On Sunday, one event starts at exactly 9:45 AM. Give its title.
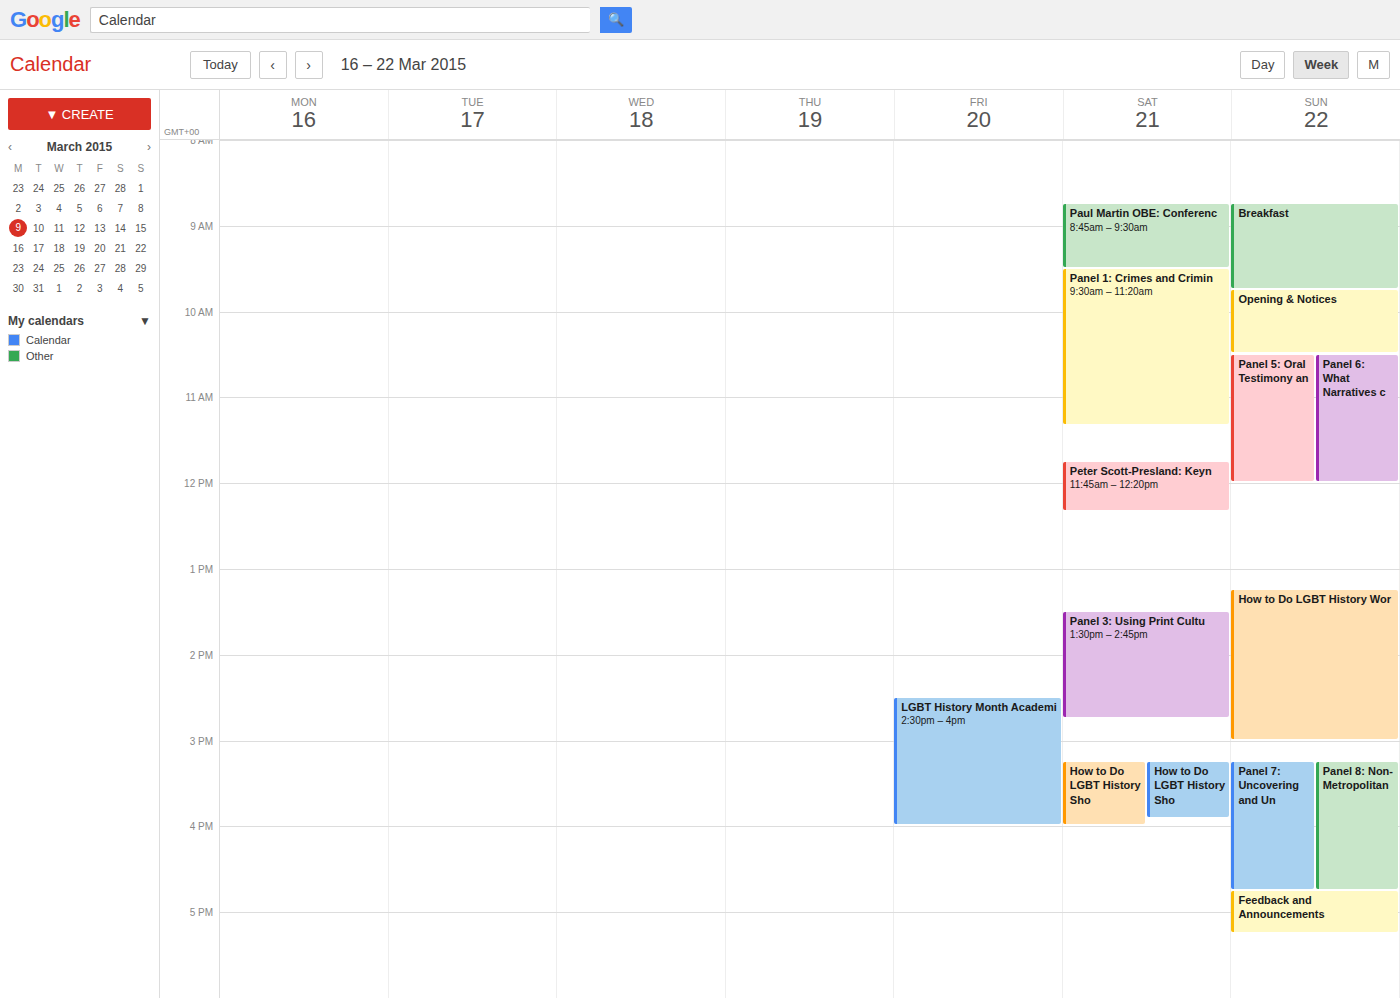
"Opening & Notices"